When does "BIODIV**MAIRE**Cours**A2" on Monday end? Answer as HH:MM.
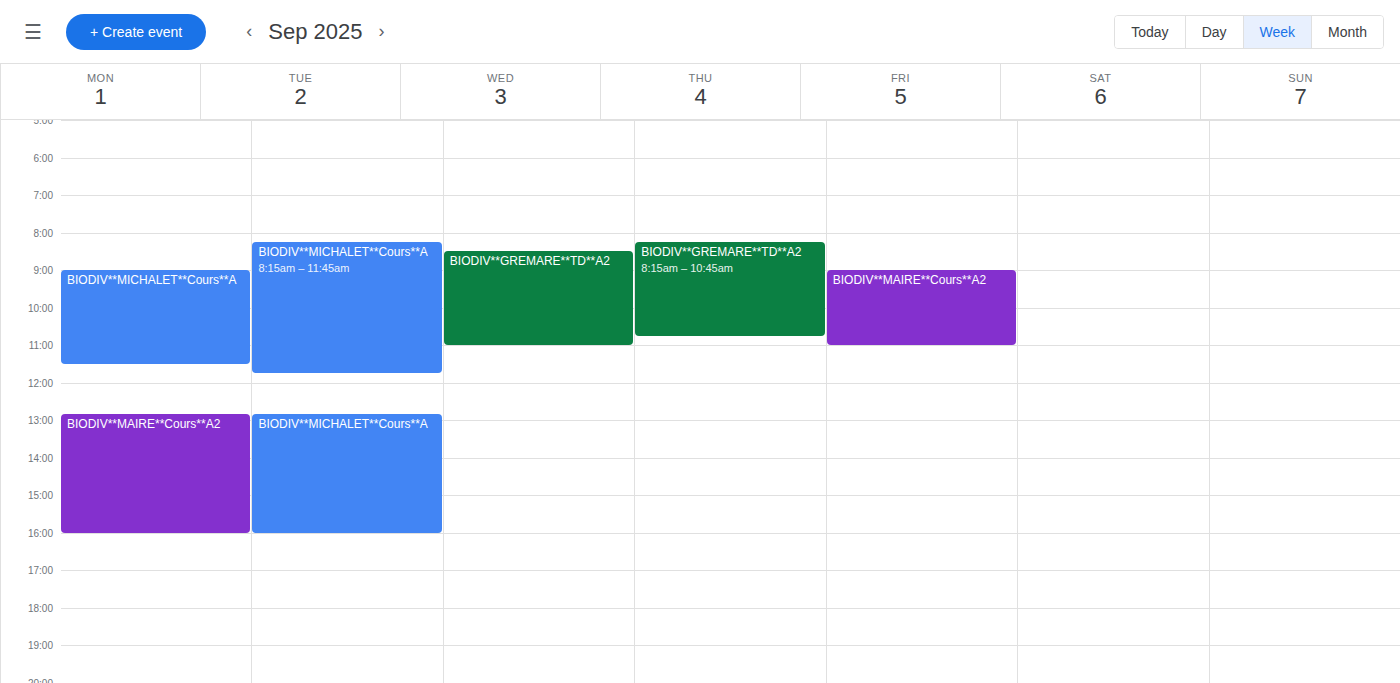
16:00